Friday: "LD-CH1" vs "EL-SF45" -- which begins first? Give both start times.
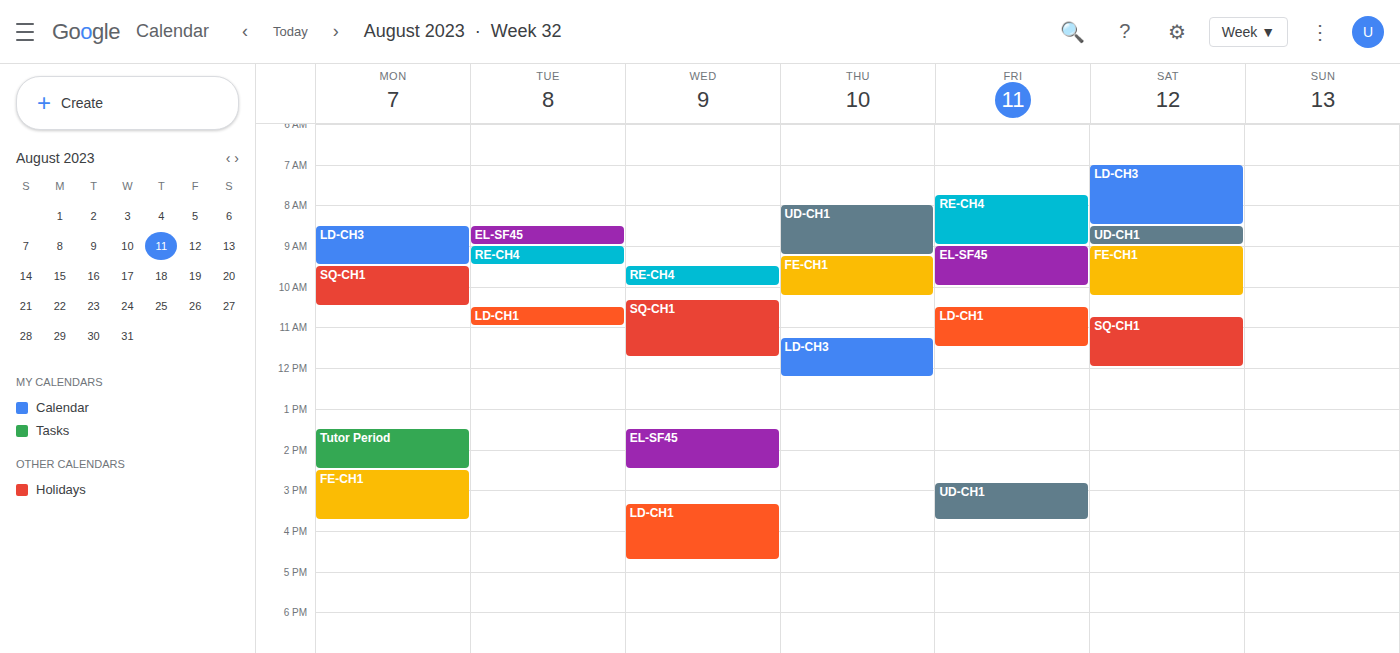
"EL-SF45" 9:00 AM; "LD-CH1" 10:30 AM.